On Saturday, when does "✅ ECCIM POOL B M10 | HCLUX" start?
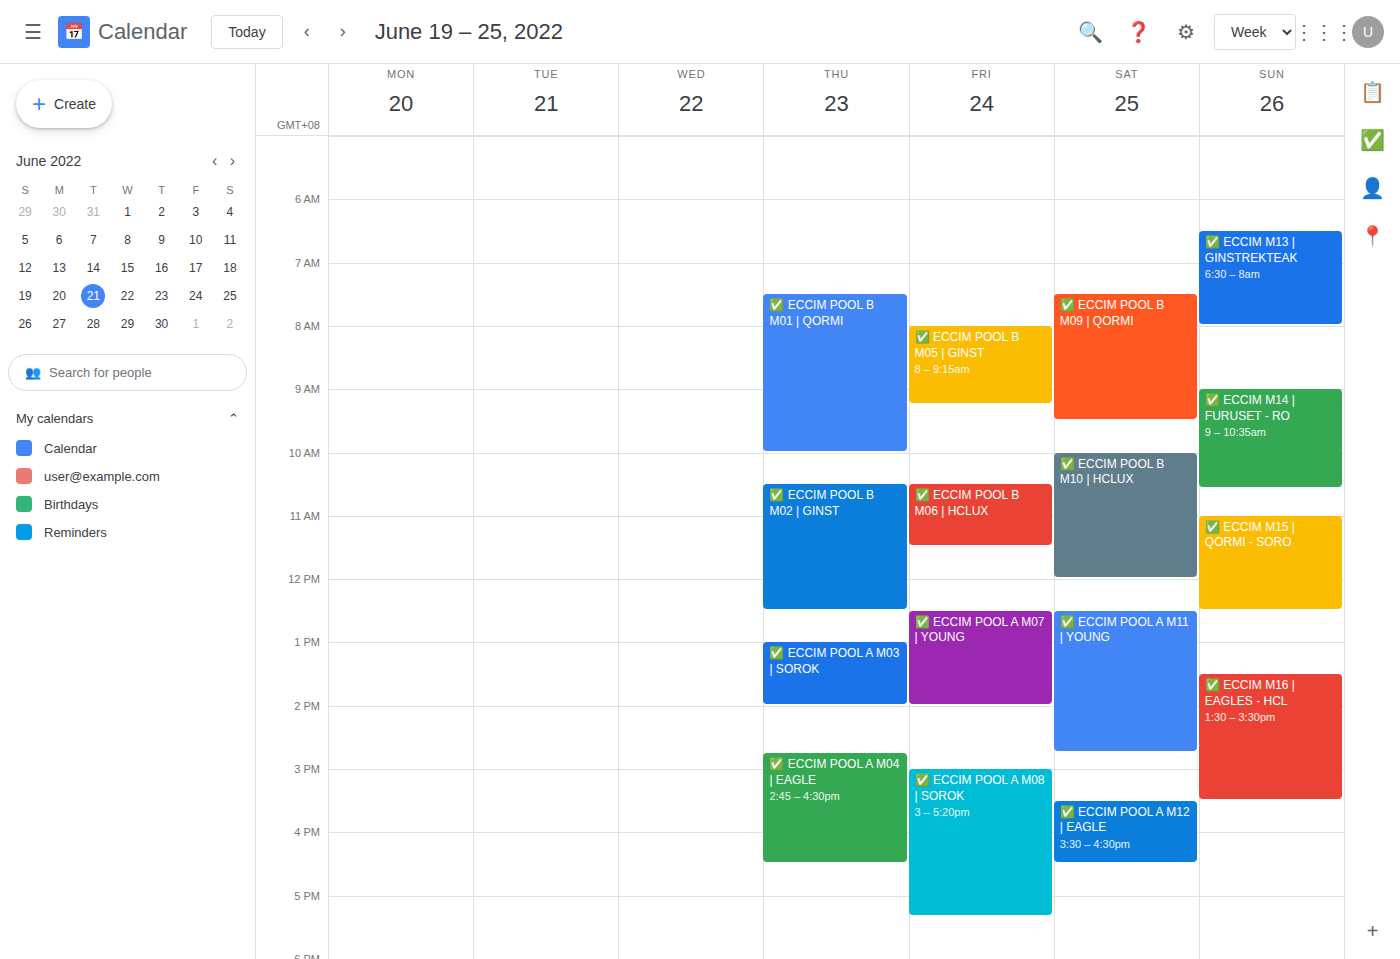
10:00 AM